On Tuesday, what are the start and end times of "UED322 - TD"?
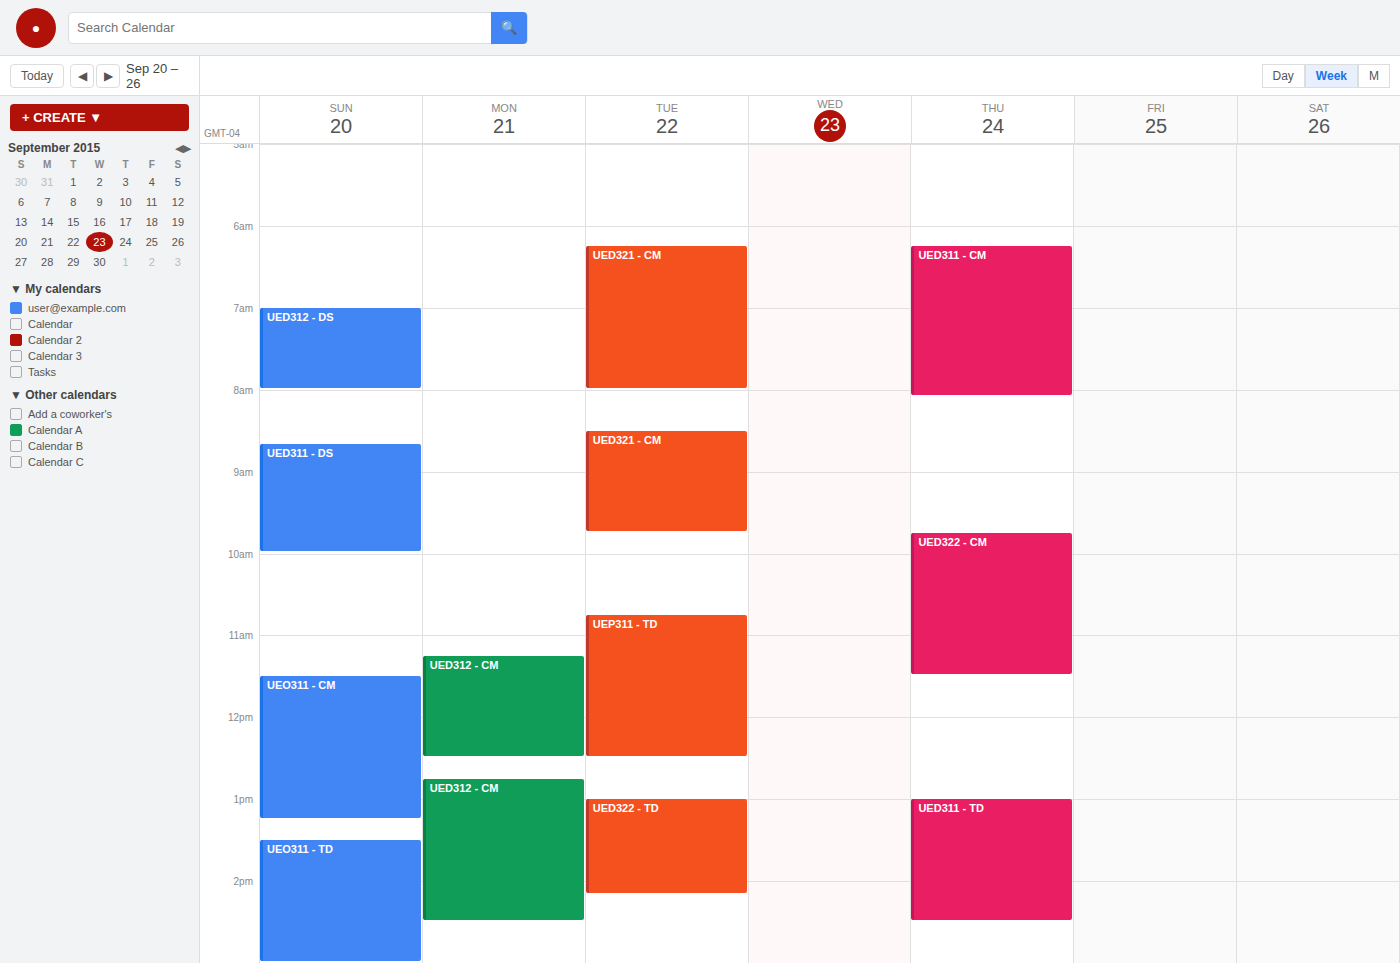
13:00 to 14:10